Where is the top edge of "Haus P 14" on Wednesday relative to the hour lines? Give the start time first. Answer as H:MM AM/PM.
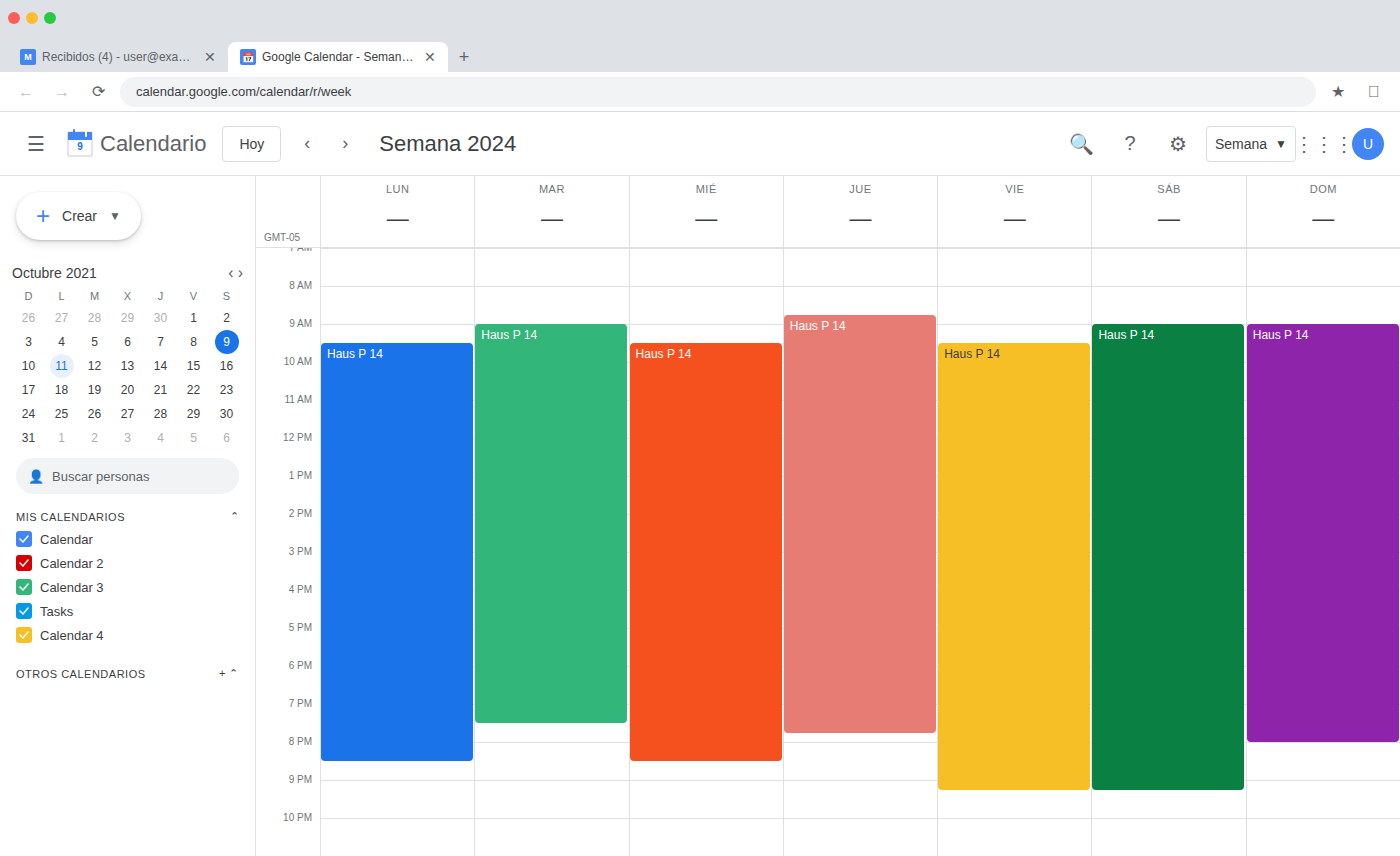
9:30 AM -- halfway between the 9 AM and 10 AM lines.